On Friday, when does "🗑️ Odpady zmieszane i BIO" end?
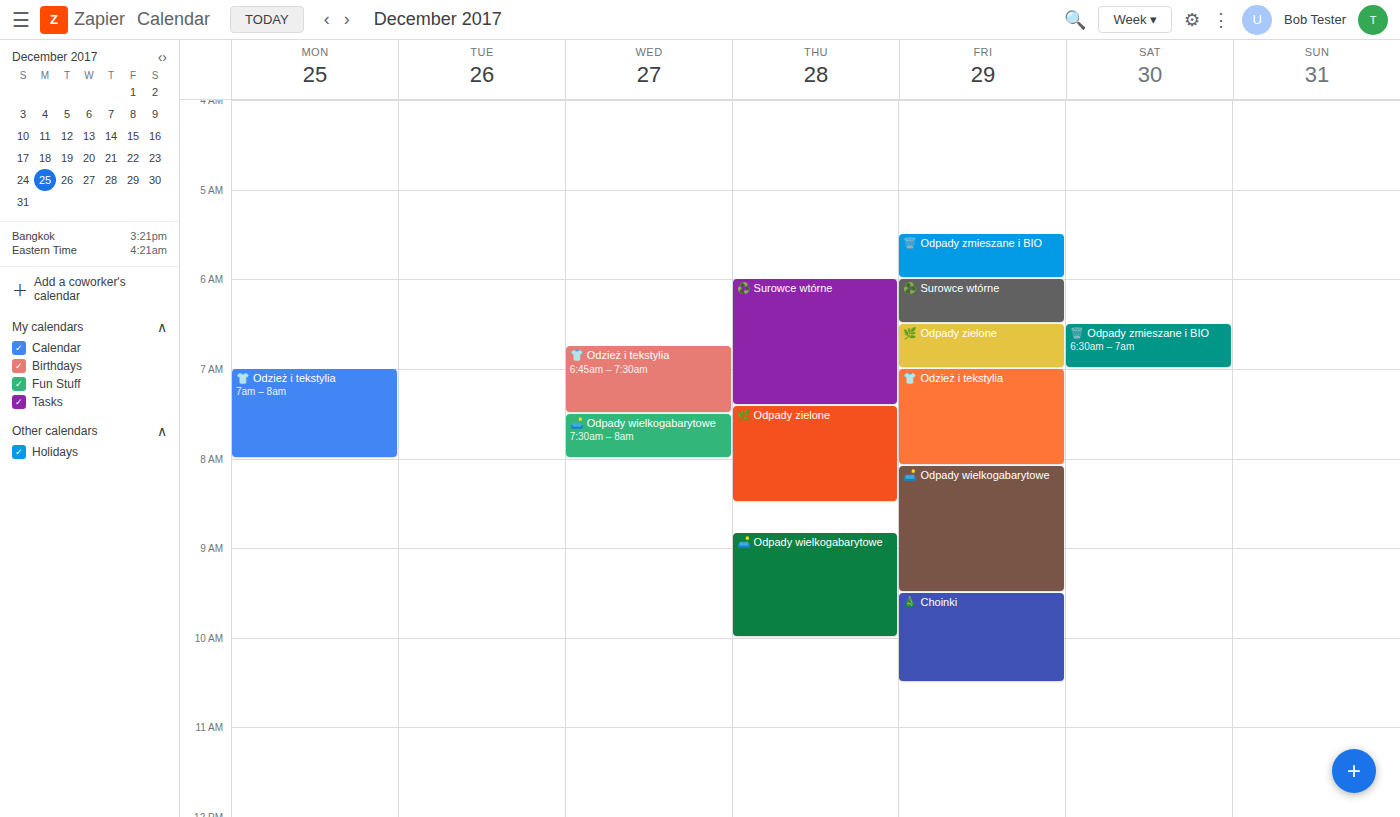
6:00 AM